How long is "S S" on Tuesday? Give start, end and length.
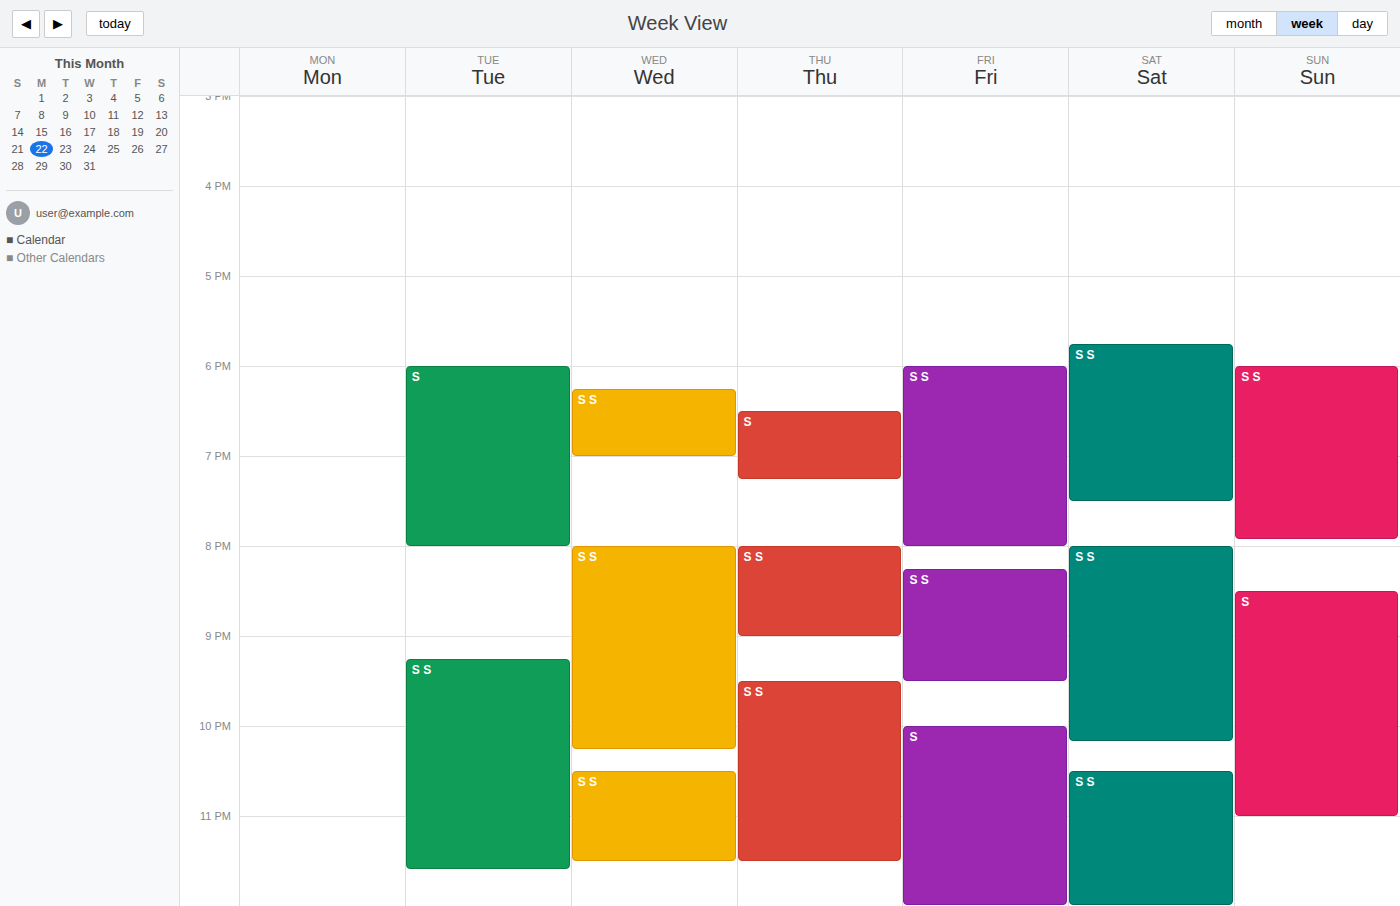
9:15 PM to 11:35 PM, 2 hours 20 minutes